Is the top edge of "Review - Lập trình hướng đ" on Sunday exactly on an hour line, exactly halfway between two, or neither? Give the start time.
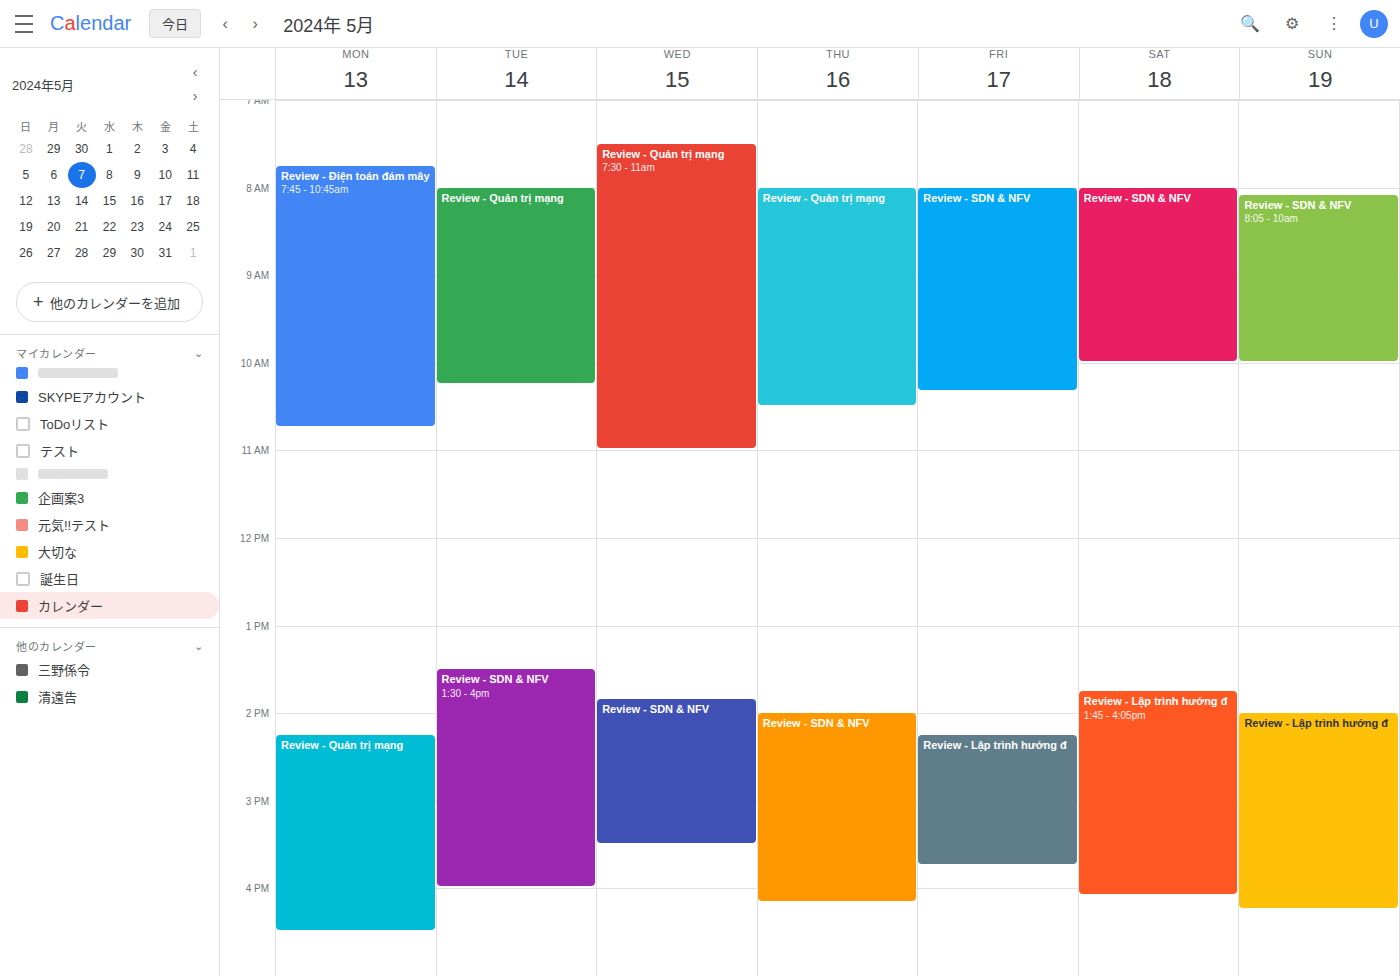
2:00 PM -- exactly on the 2 PM line.